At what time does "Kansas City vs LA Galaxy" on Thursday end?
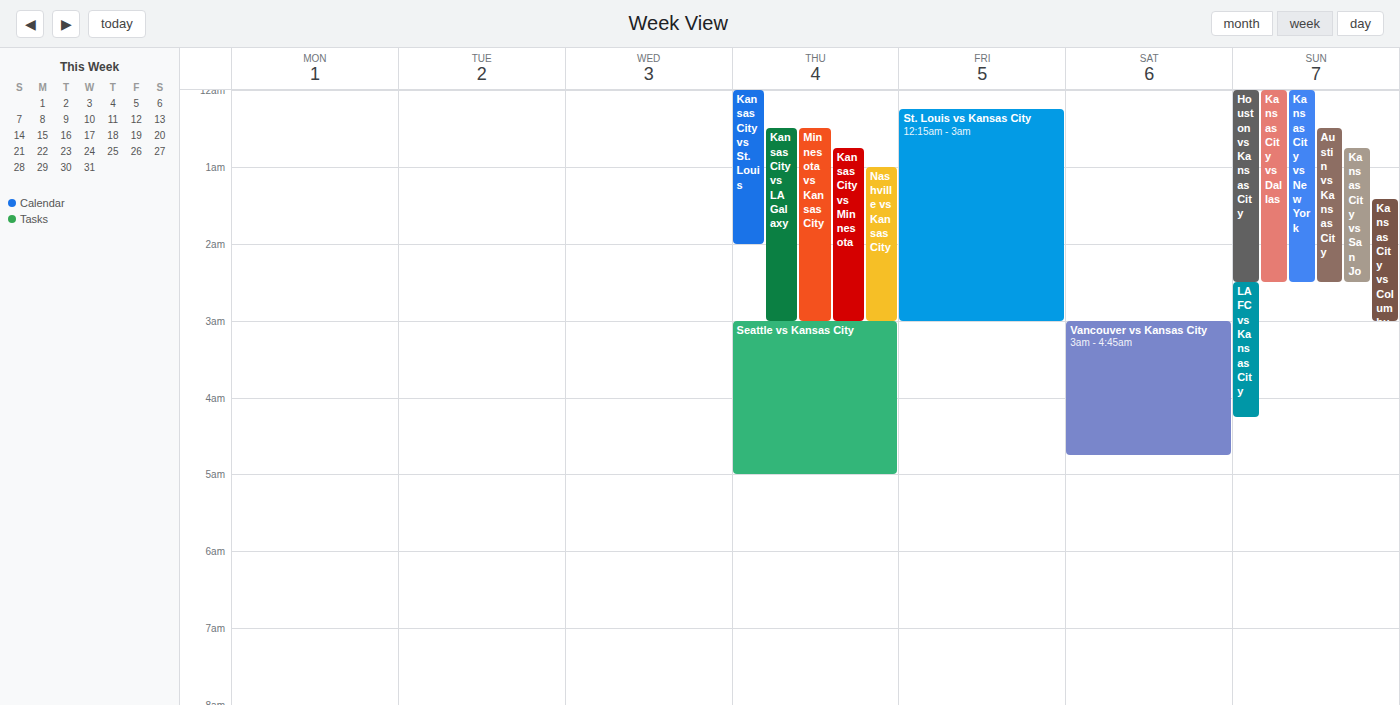
3:00 AM